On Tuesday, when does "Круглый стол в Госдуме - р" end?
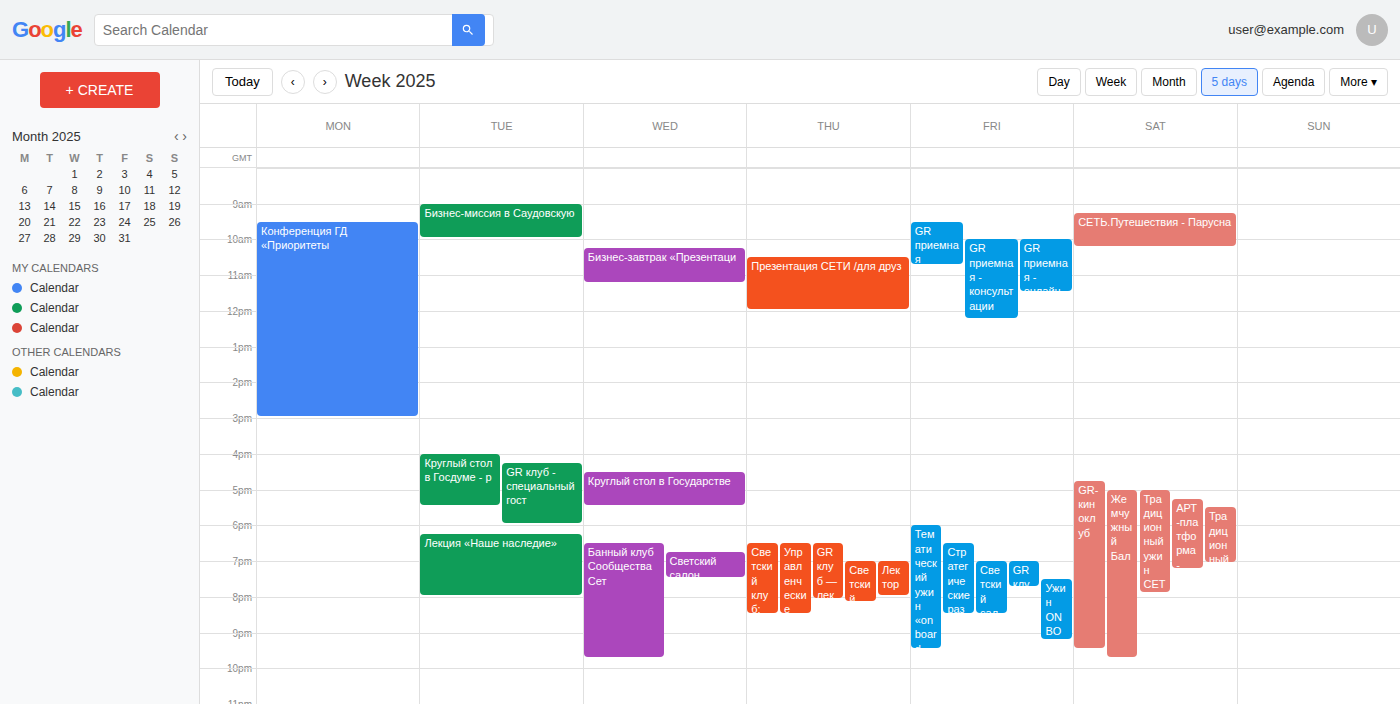
5:30 PM